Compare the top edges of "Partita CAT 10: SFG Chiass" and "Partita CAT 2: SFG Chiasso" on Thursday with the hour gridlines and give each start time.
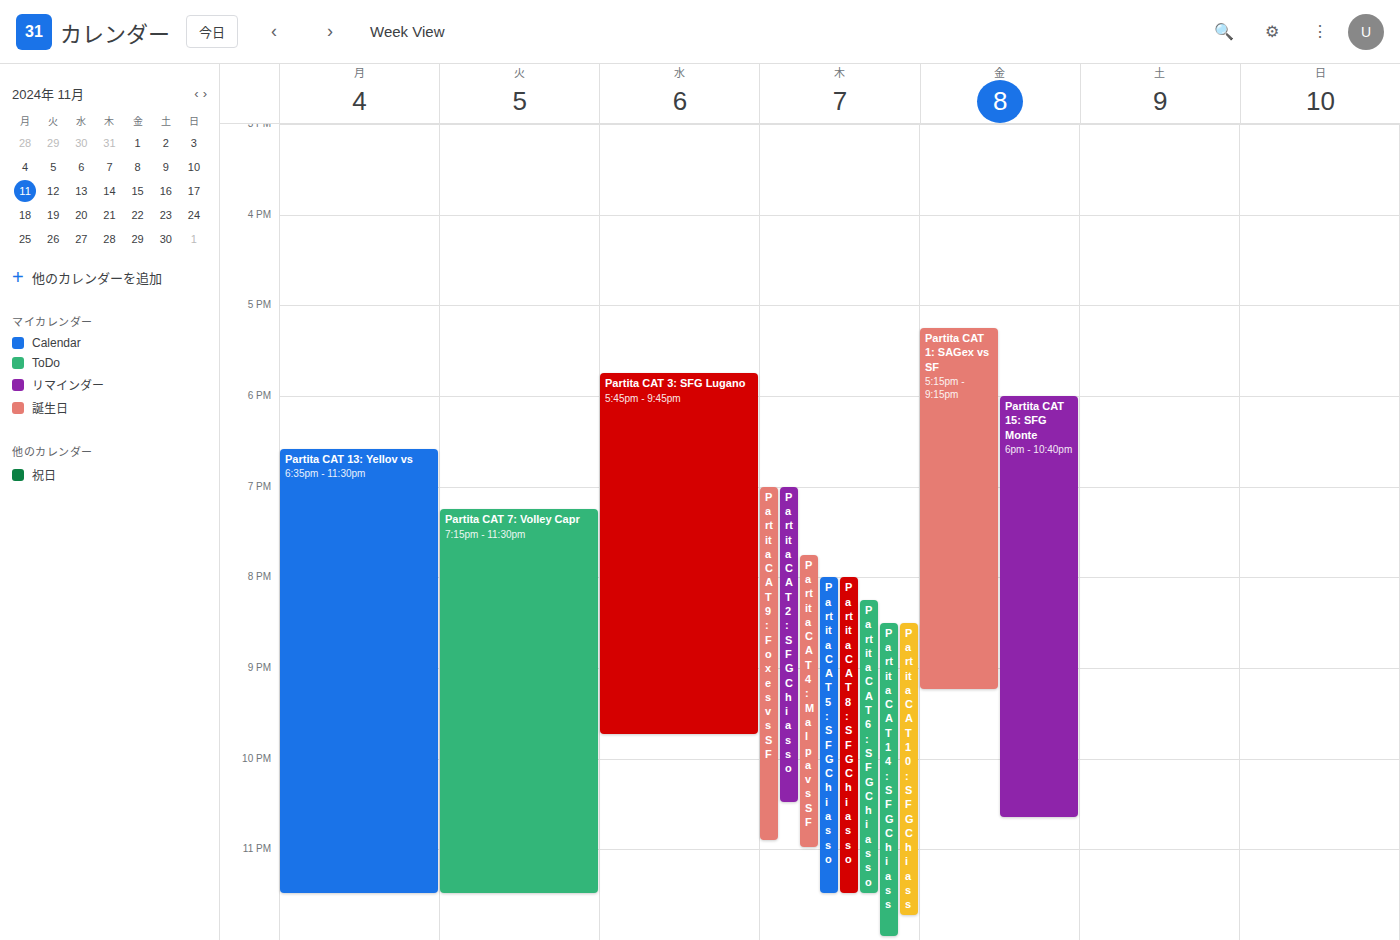
"Partita CAT 10: SFG Chiass": 8:30 PM, halfway between the 8 PM and 9 PM lines. "Partita CAT 2: SFG Chiasso": 7:00 PM, exactly on the 7 PM line.